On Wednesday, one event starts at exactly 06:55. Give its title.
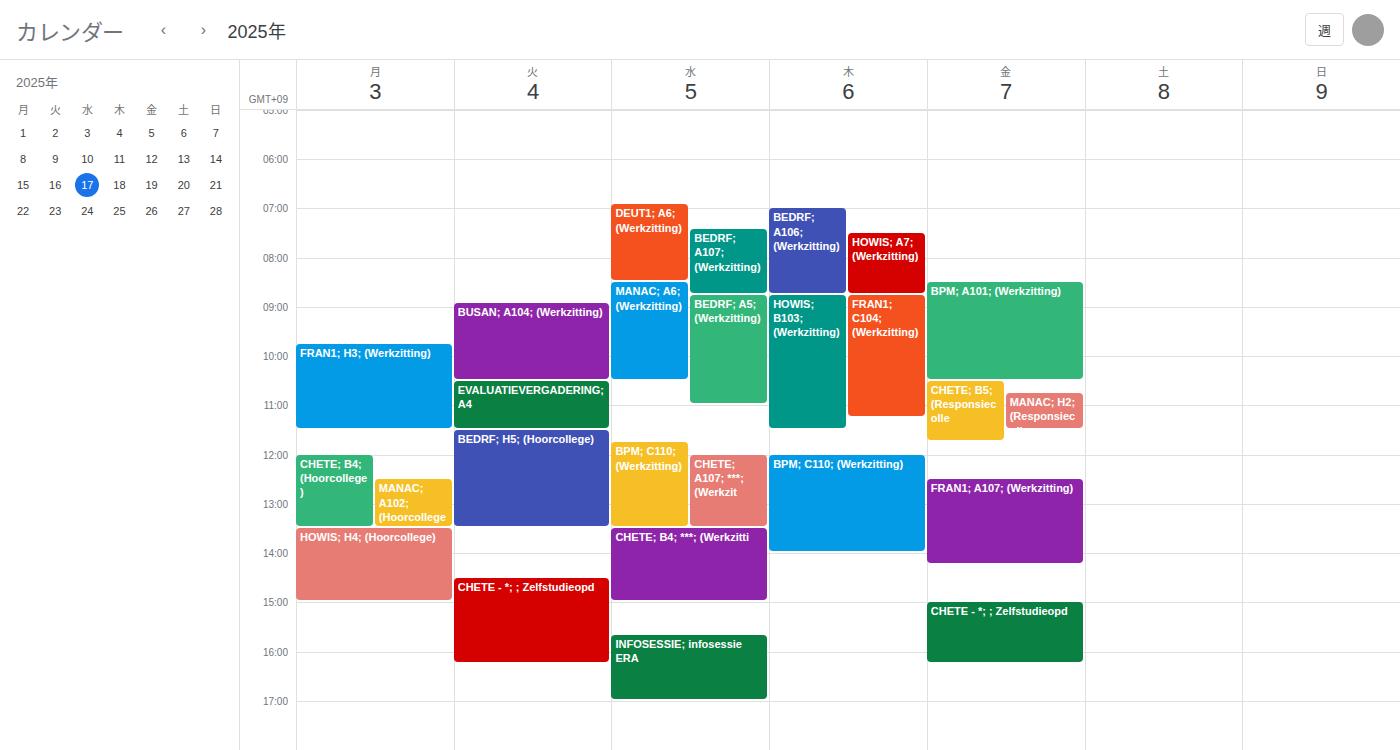
"DEUT1; A6; (Werkzitting)"